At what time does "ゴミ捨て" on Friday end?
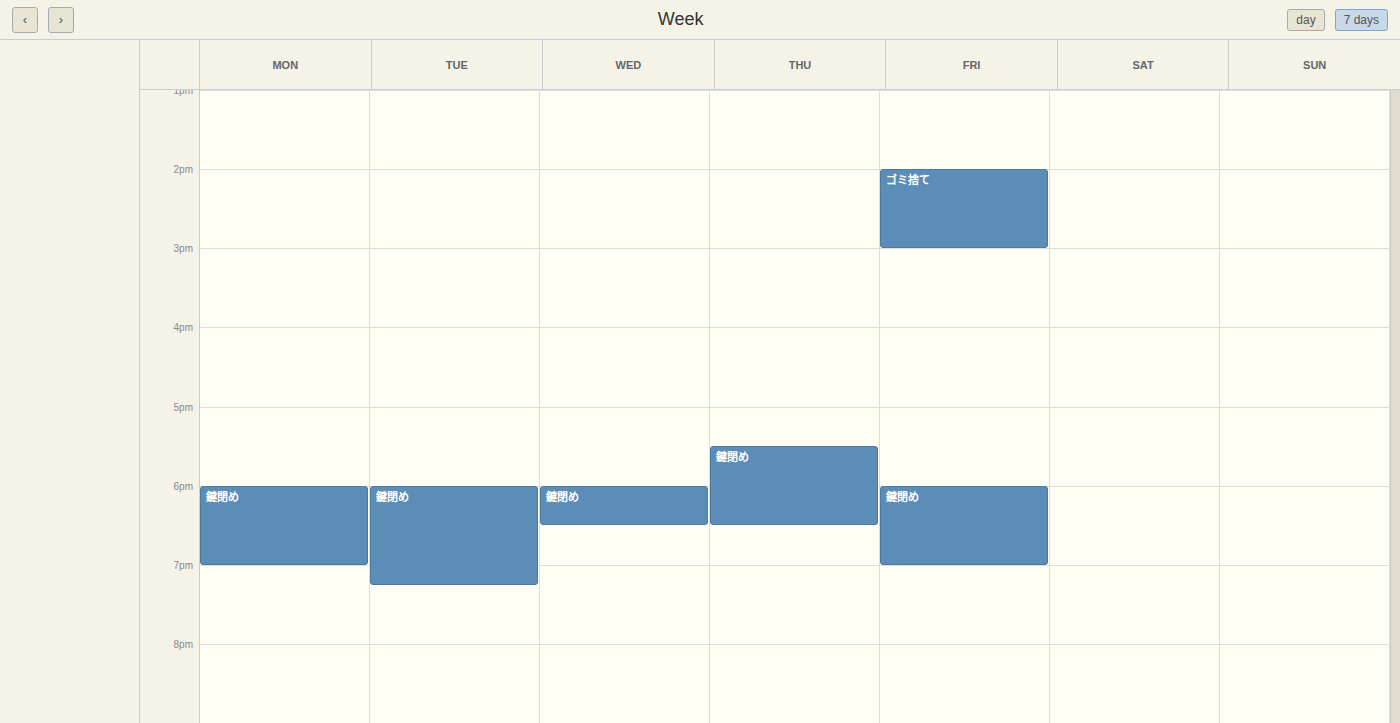
3:00 PM